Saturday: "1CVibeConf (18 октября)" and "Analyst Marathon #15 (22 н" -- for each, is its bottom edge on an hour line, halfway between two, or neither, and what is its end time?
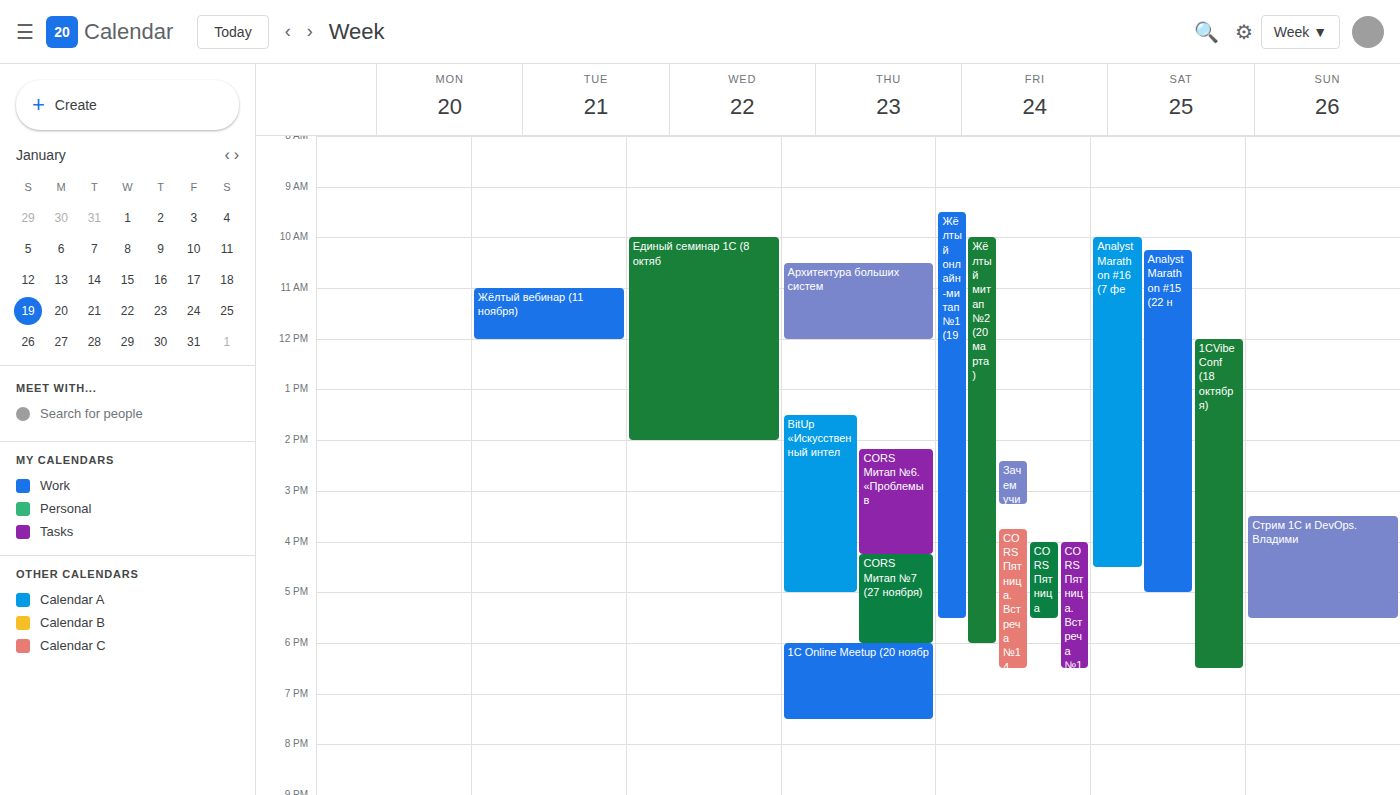
"1CVibeConf (18 октября)": 18:30, halfway between the 18:00 and 19:00 lines. "Analyst Marathon #15 (22 н": 17:00, exactly on the 17:00 line.